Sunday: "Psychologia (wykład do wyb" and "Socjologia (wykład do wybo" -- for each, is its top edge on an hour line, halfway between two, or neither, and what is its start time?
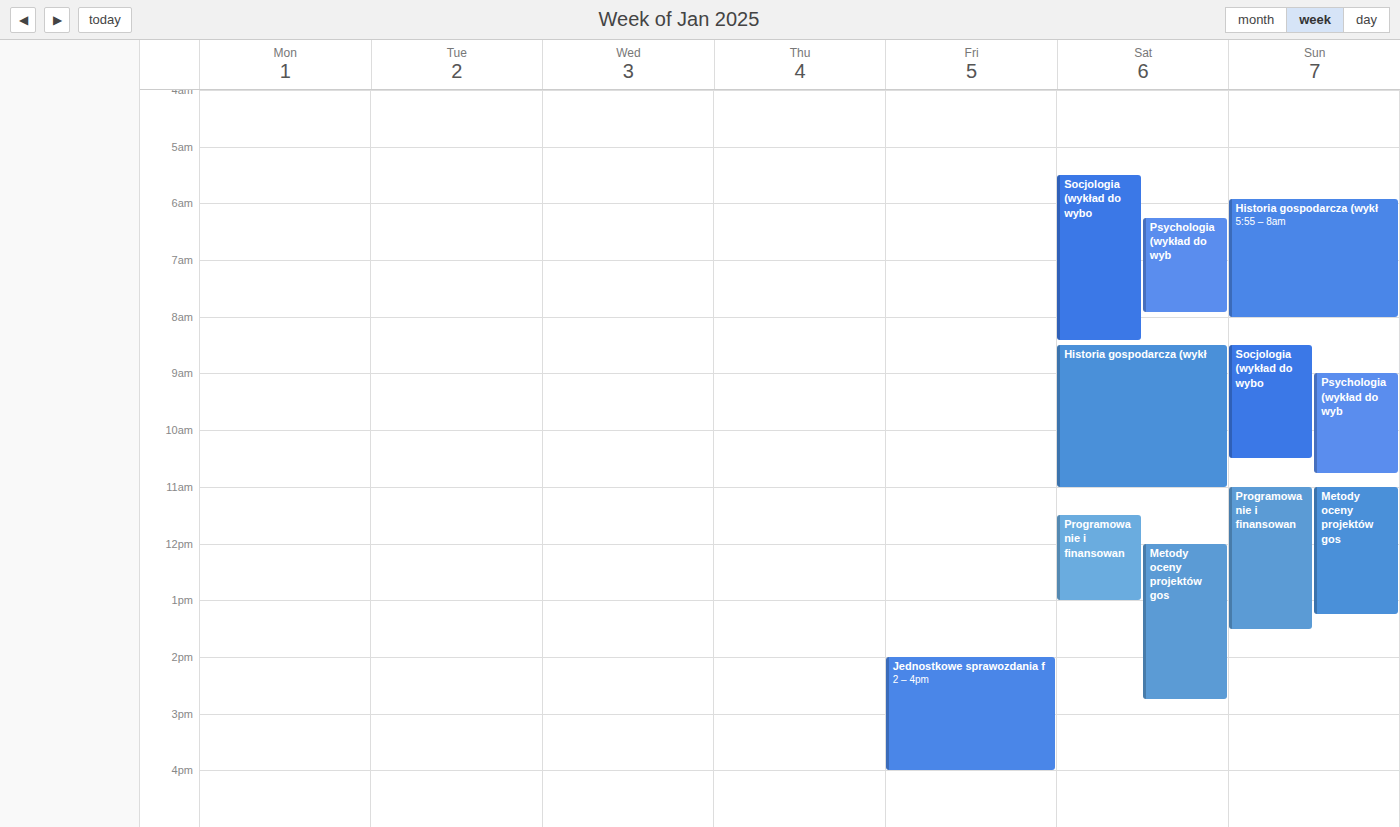
"Psychologia (wykład do wyb": 9:00 AM, exactly on the 9 AM line. "Socjologia (wykład do wybo": 8:30 AM, halfway between the 8 AM and 9 AM lines.